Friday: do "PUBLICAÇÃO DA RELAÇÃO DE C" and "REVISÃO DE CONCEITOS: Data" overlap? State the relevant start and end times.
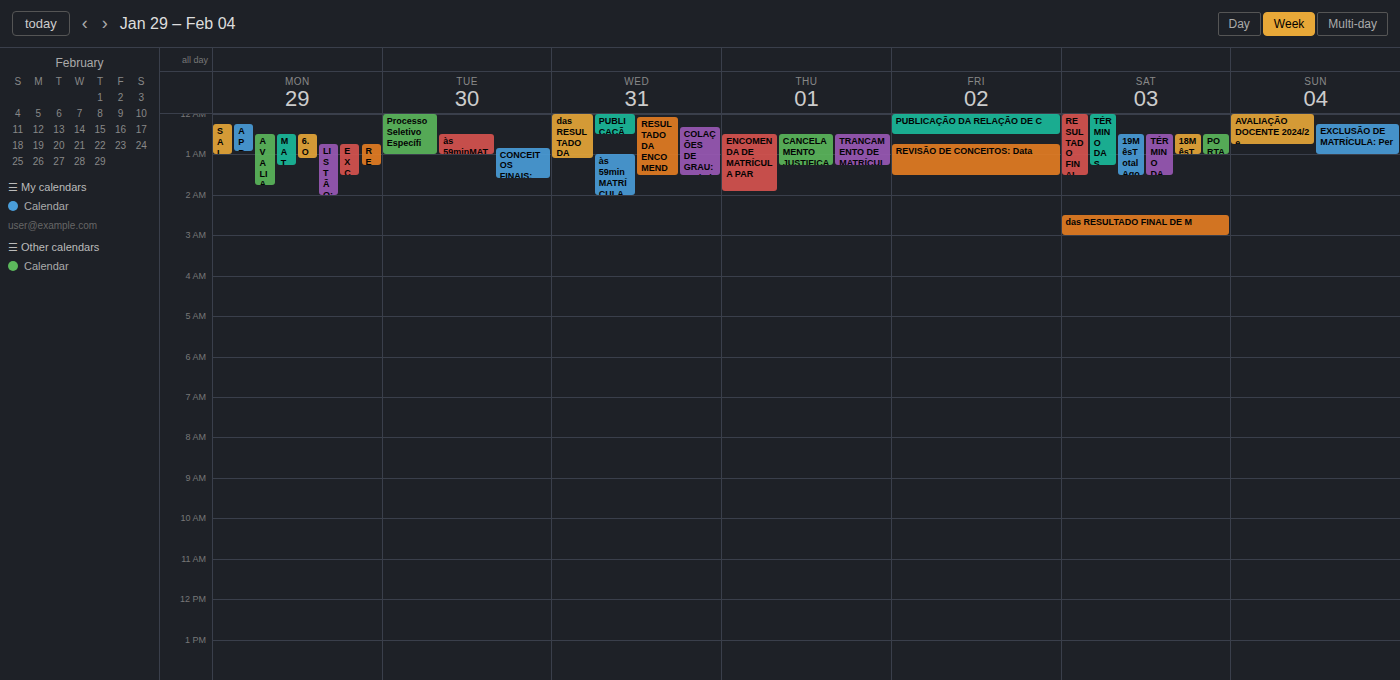
"PUBLICAÇÃO DA RELAÇÃO DE C" ends at 12:30 AM and "REVISÃO DE CONCEITOS: Data" starts at 12:45 AM -- no overlap.